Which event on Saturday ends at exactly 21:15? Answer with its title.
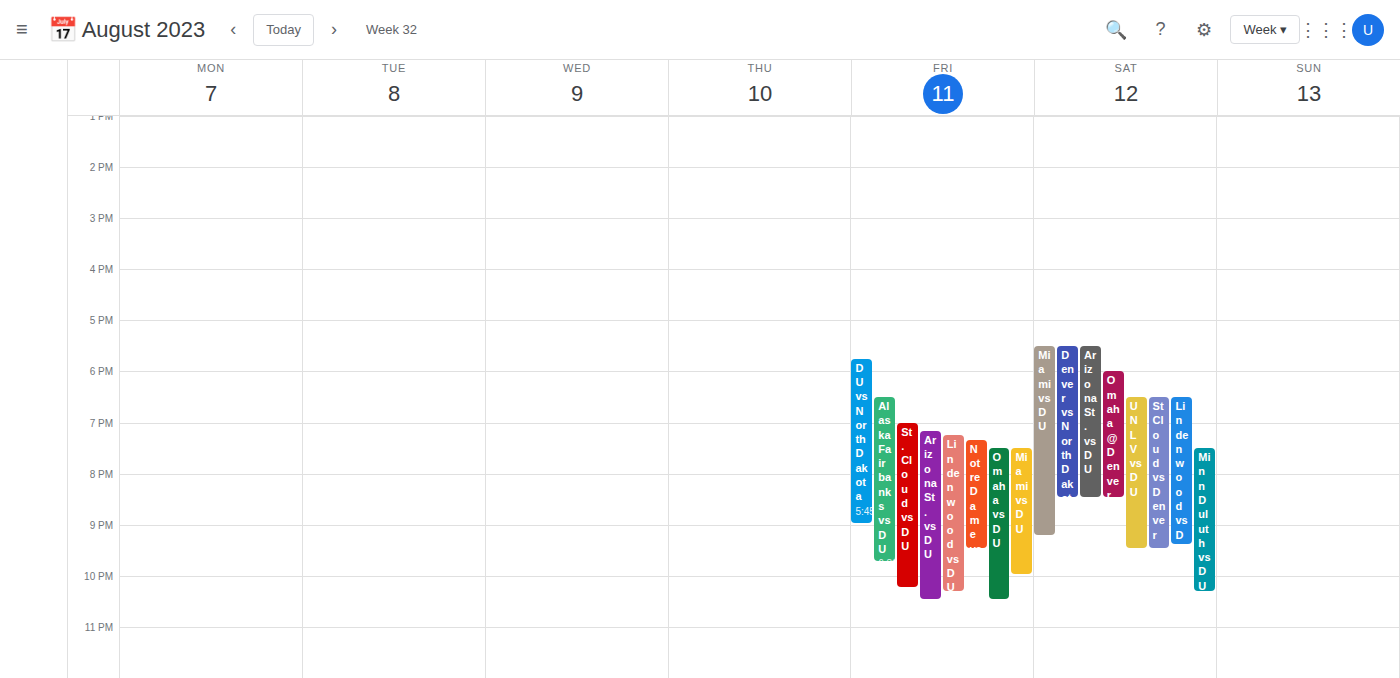
"Miami vs DU"